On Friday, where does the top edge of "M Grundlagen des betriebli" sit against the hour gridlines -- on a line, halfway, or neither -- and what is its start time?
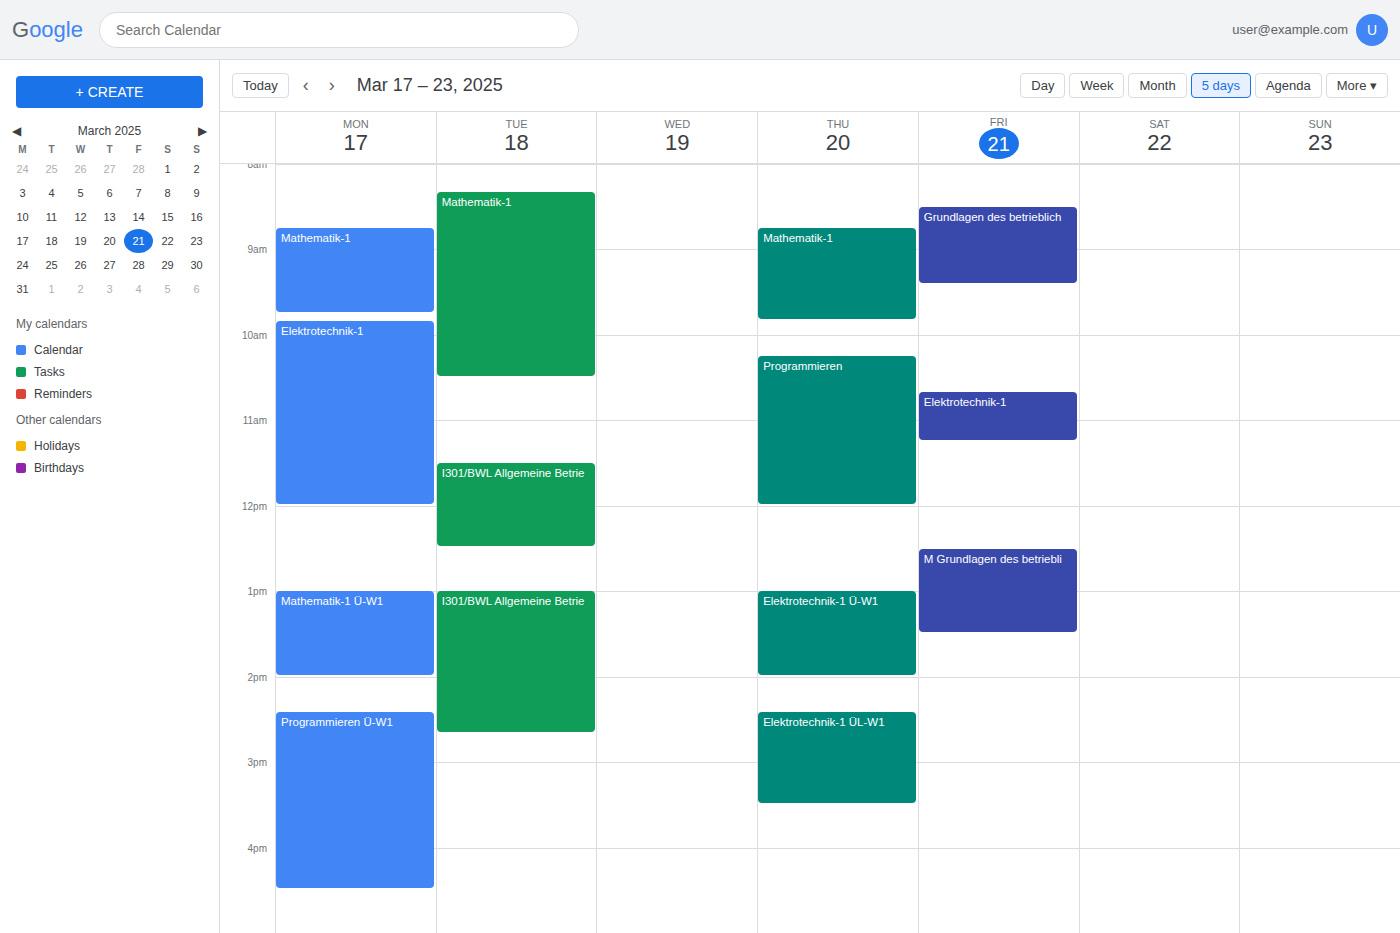
12:30 PM -- halfway between the 12 PM and 1 PM lines.